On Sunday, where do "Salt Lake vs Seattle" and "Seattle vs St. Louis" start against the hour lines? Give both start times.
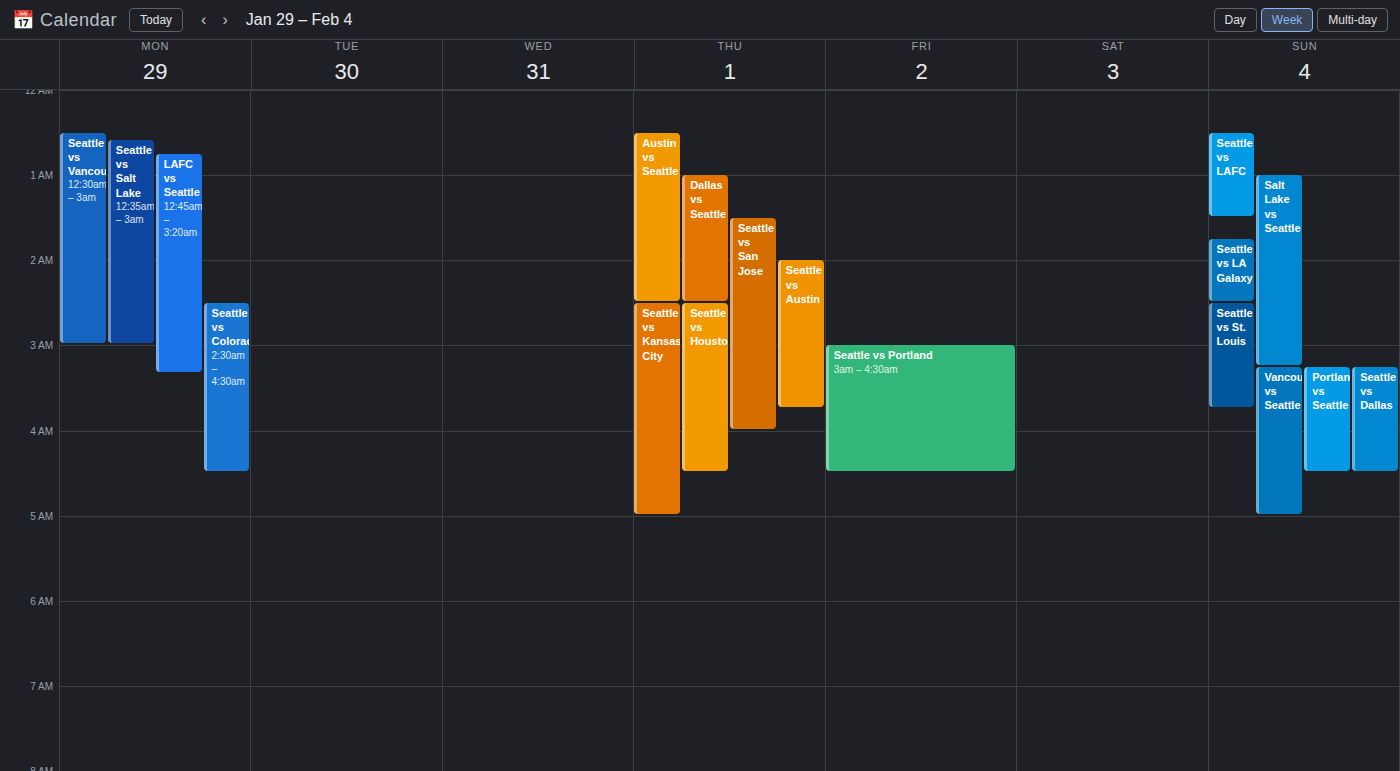
"Salt Lake vs Seattle": 1:00 AM, exactly on the 1 AM line. "Seattle vs St. Louis": 2:30 AM, halfway between the 2 AM and 3 AM lines.